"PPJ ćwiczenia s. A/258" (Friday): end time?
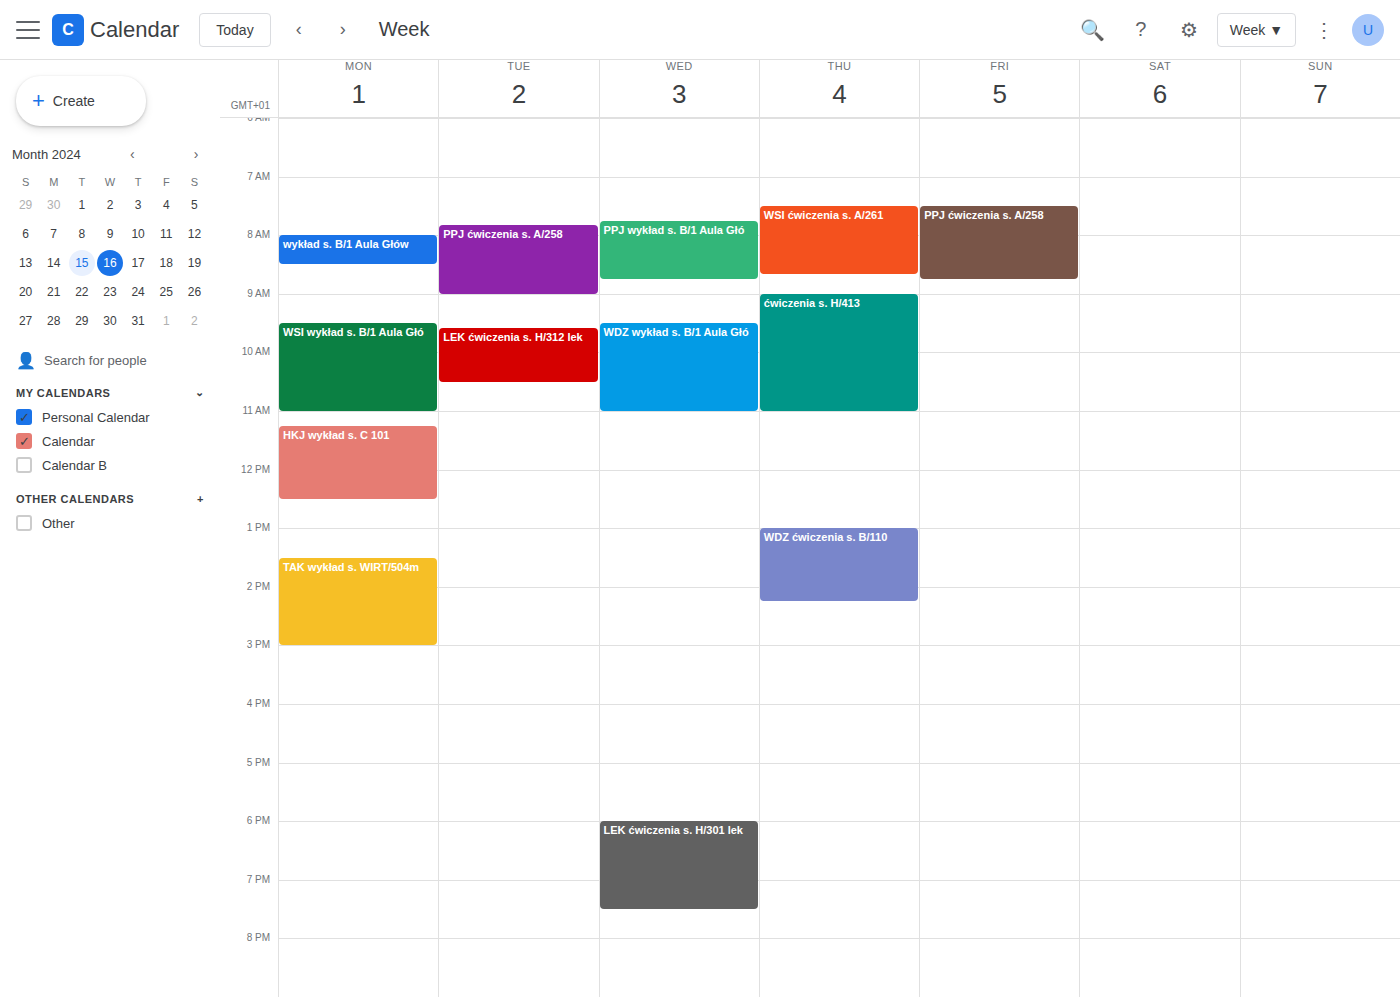
8:45 AM